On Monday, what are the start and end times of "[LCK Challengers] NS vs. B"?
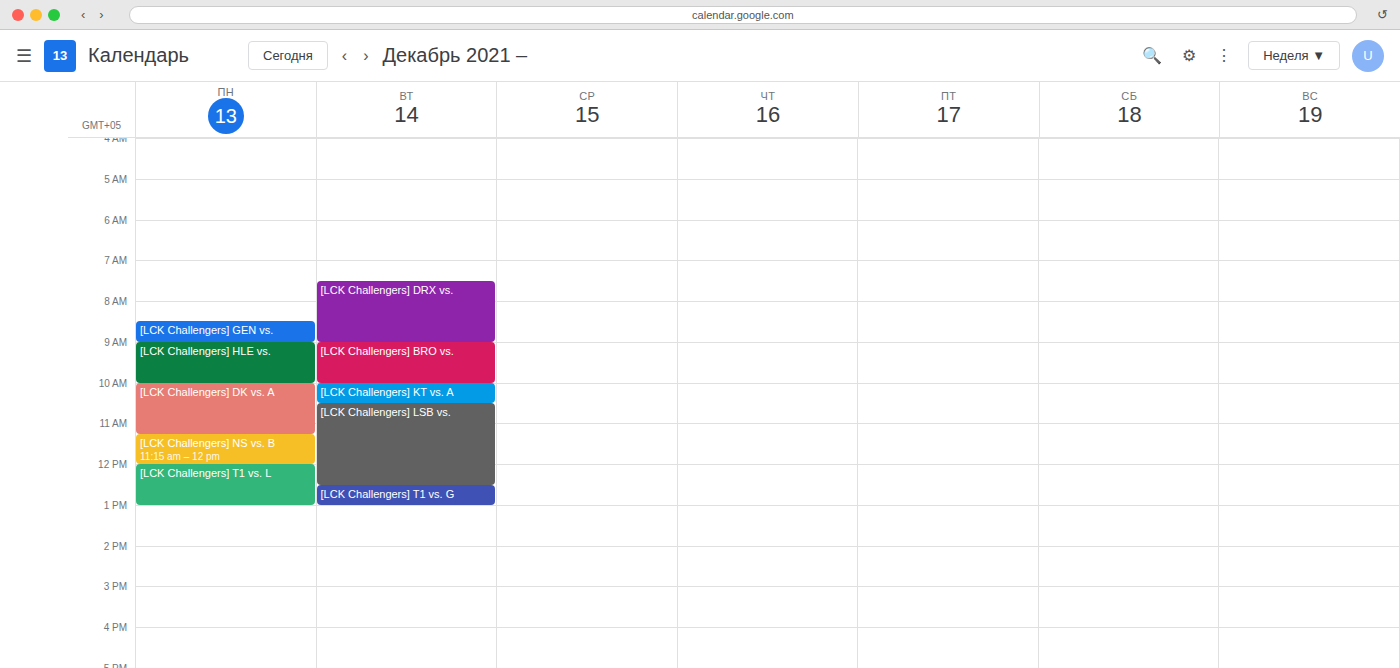
11:15 AM to 12:00 PM